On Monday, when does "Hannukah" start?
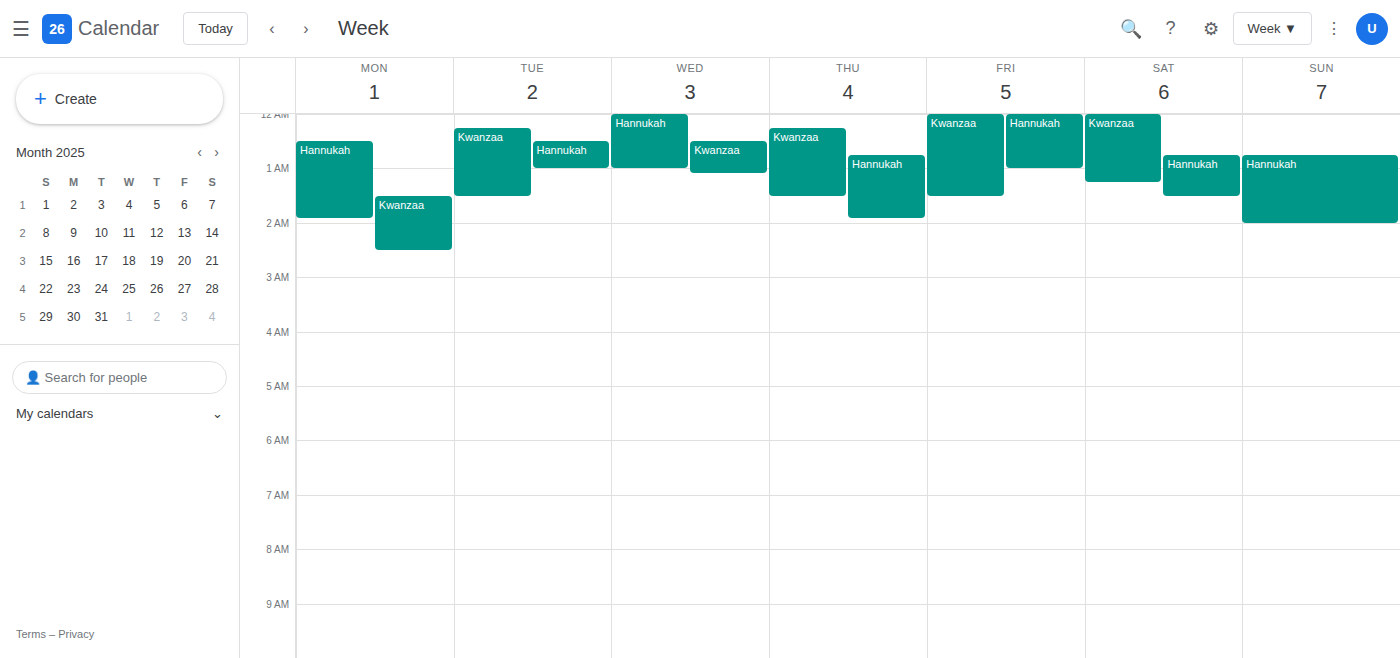
12:30 AM